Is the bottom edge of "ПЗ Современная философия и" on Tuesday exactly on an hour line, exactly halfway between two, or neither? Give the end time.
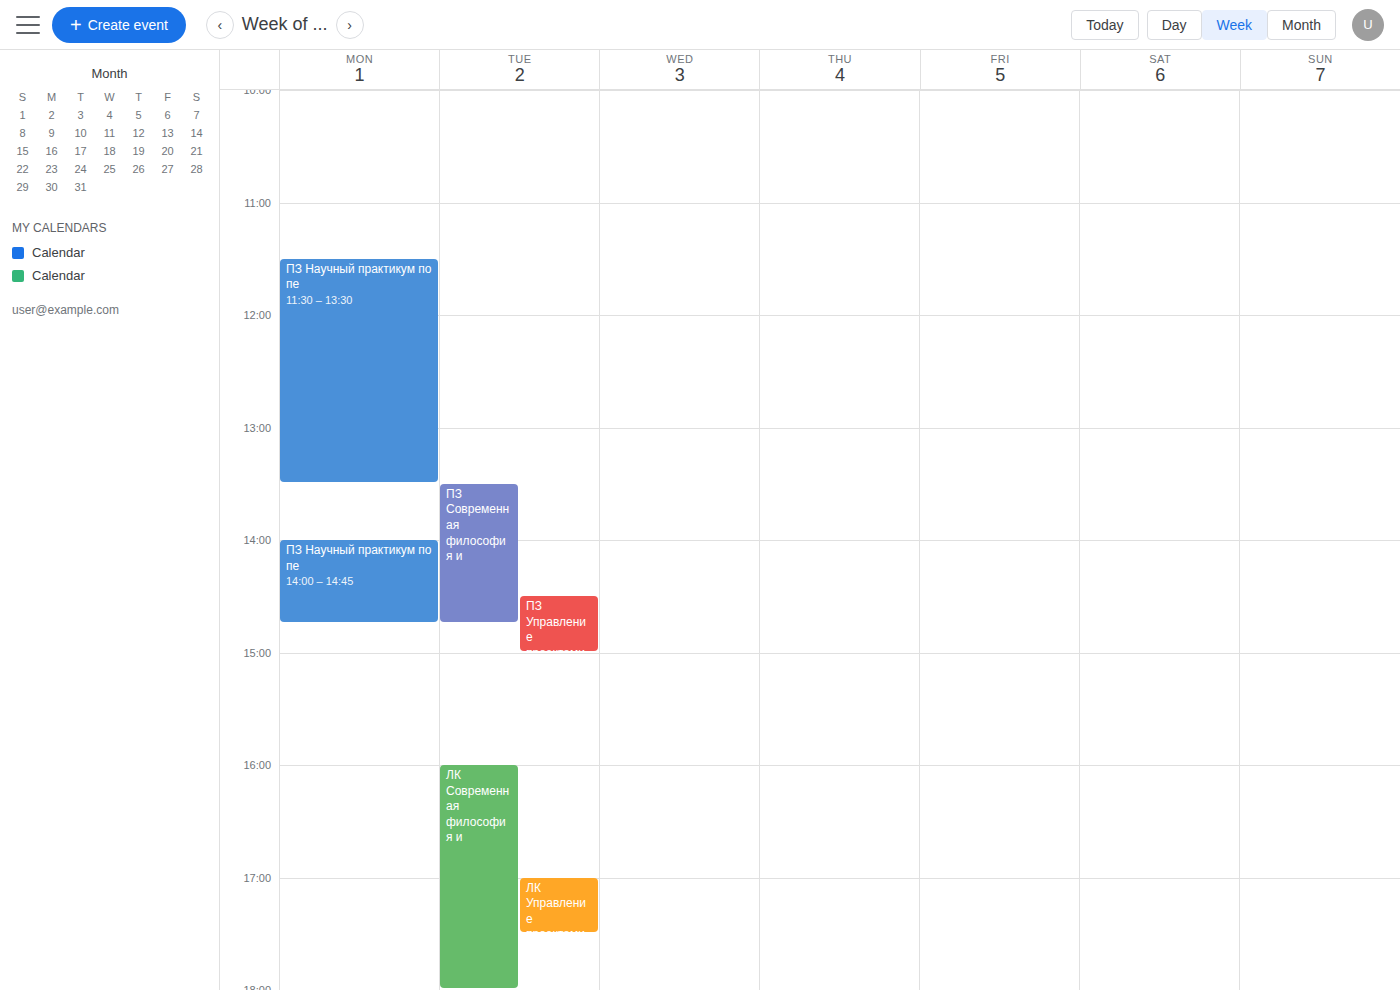
2:45 PM -- neither: three quarters of the way from the 2 PM line to the 3 PM line.